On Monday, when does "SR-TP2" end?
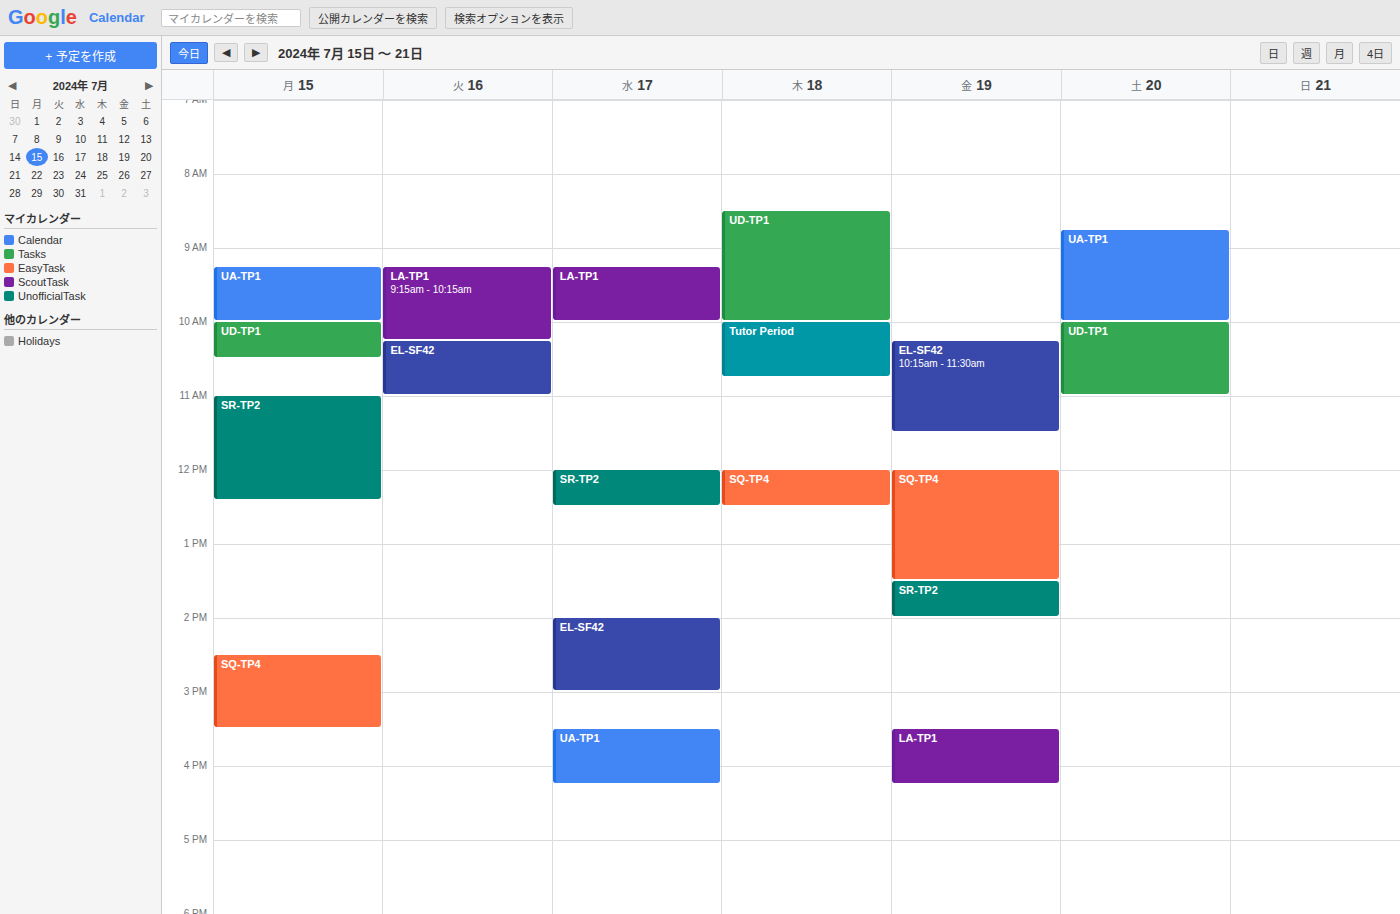
12:25 PM